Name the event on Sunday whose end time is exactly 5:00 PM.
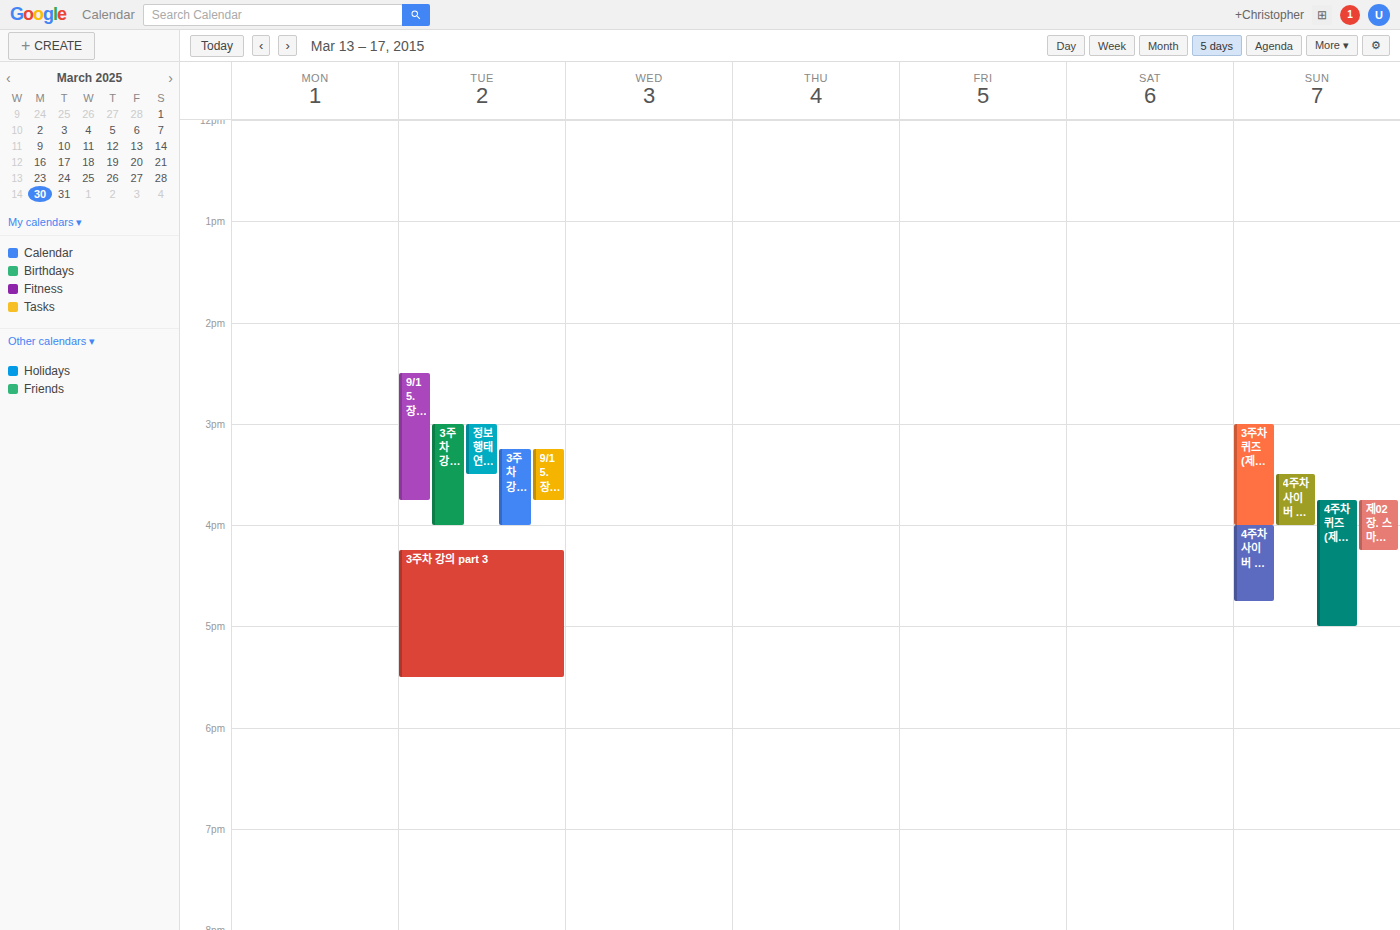
"4주차 퀴즈(제한시간 5분) opens"